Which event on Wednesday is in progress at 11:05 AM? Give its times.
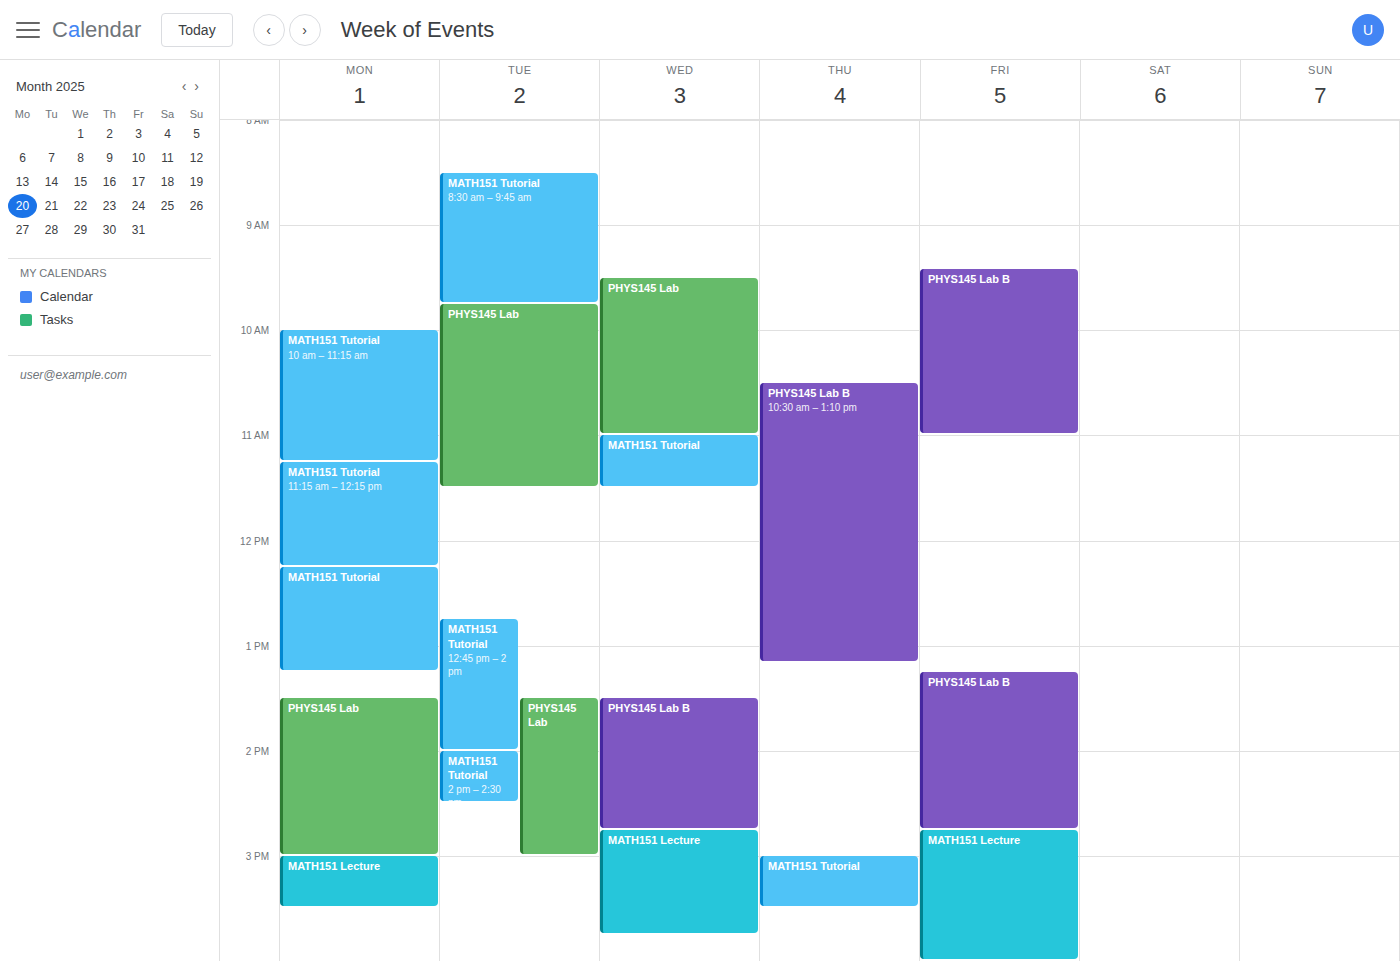
"MATH151 Tutorial", 11:00 AM to 11:30 AM